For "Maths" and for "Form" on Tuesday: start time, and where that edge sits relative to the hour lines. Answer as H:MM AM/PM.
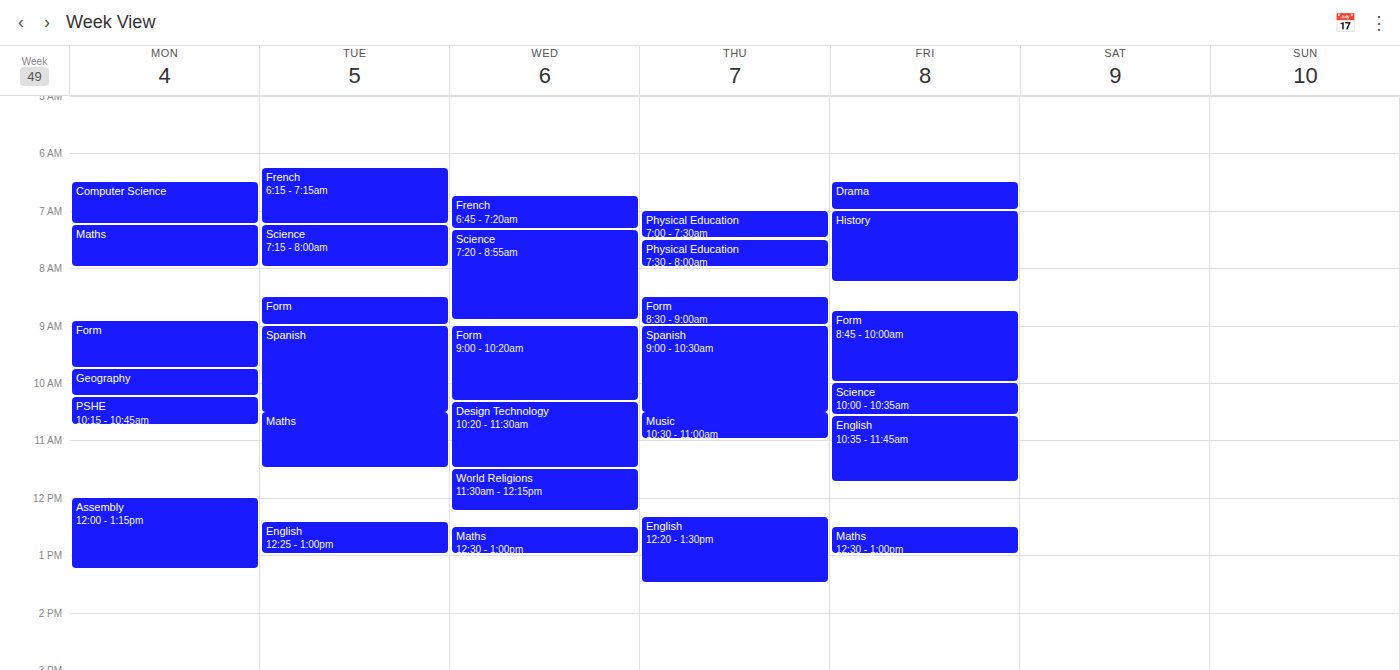
"Maths": 10:30 AM, halfway between the 10 AM and 11 AM lines. "Form": 8:30 AM, halfway between the 8 AM and 9 AM lines.